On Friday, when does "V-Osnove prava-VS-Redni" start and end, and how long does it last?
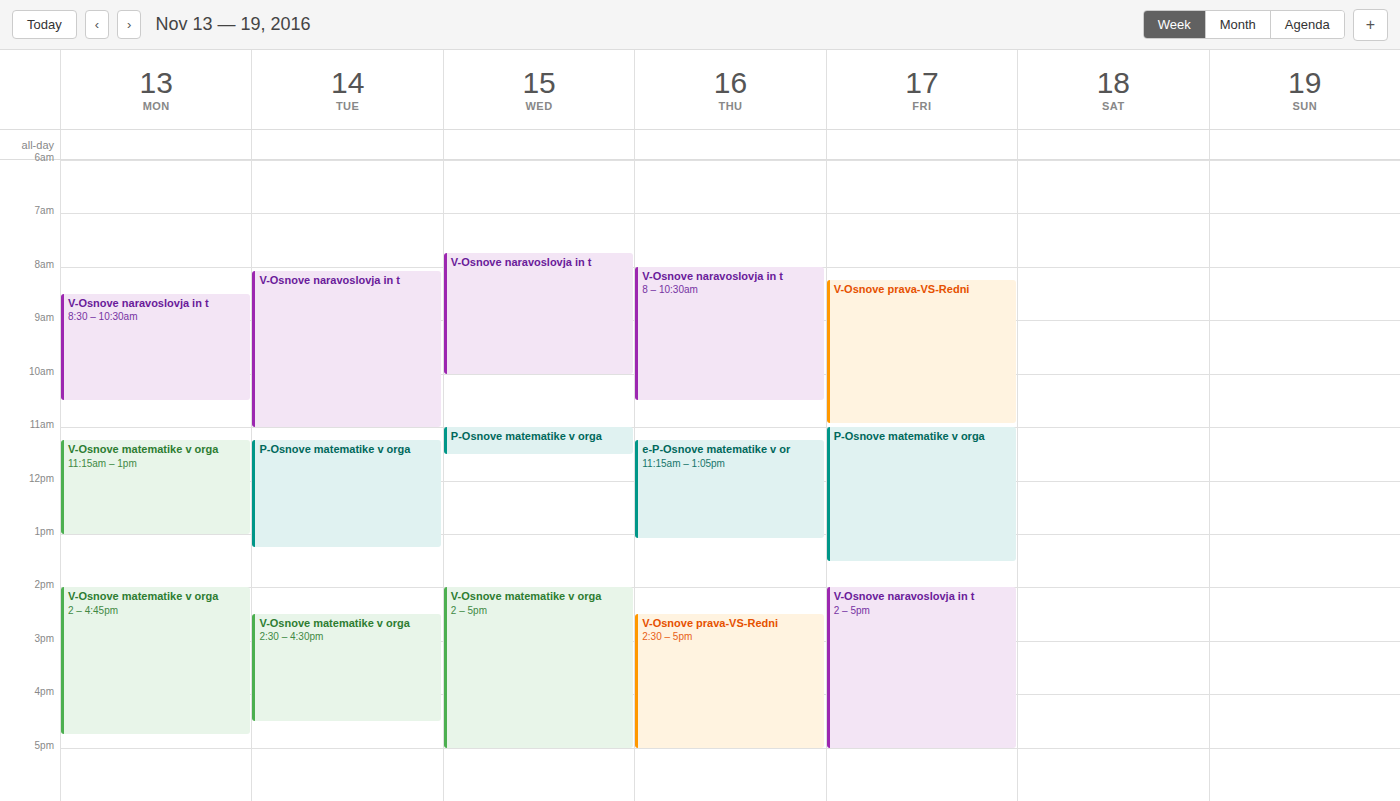
8:15 AM to 10:55 AM, 2 hours 40 minutes